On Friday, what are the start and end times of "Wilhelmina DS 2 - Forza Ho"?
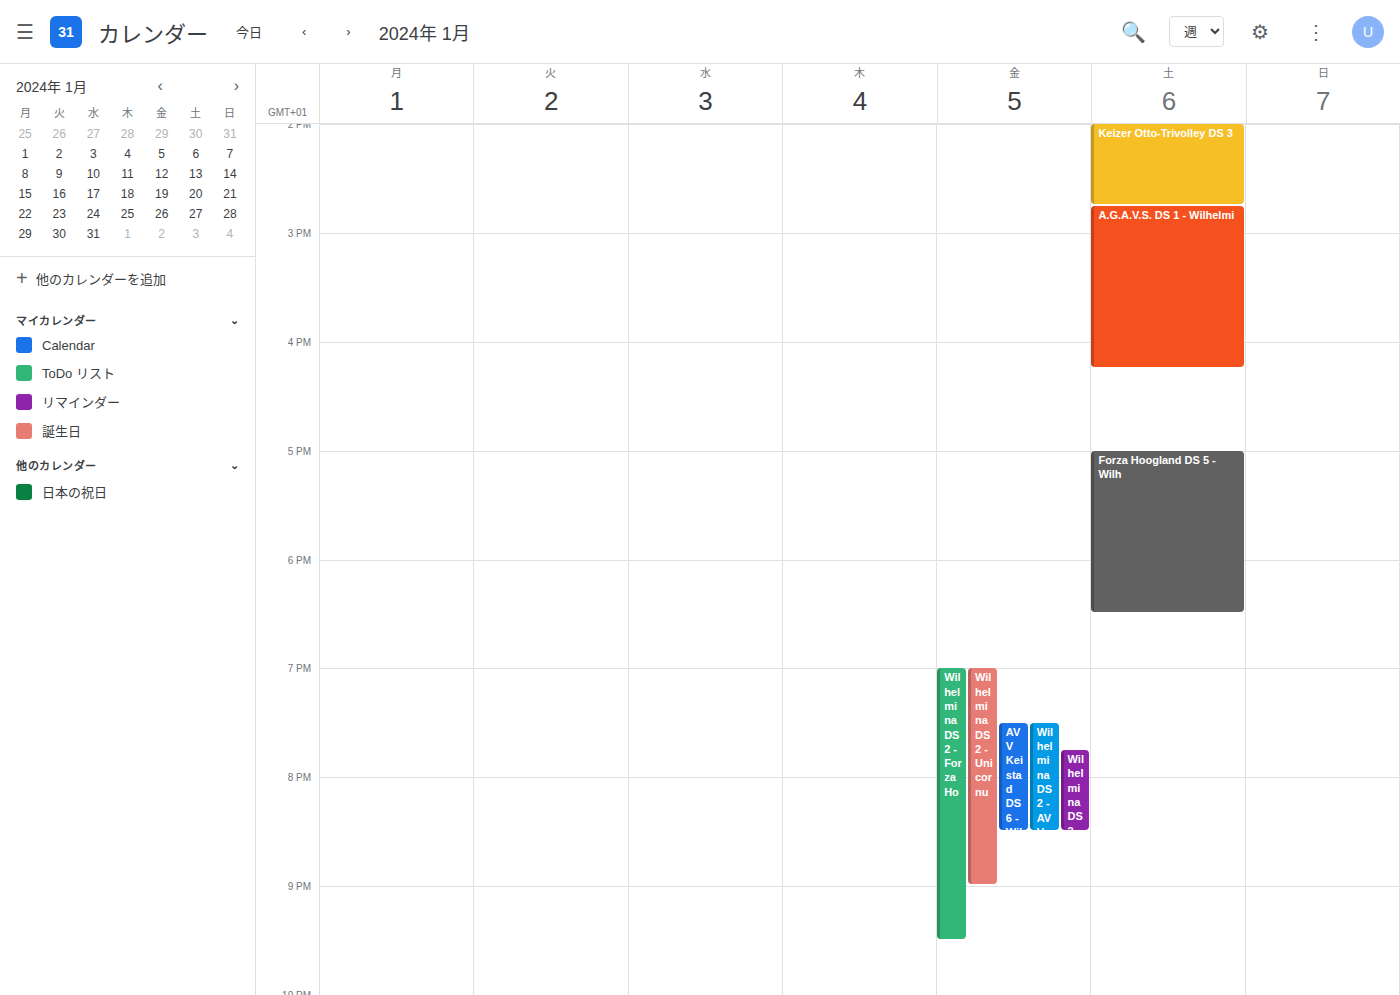
7:00 PM to 9:30 PM